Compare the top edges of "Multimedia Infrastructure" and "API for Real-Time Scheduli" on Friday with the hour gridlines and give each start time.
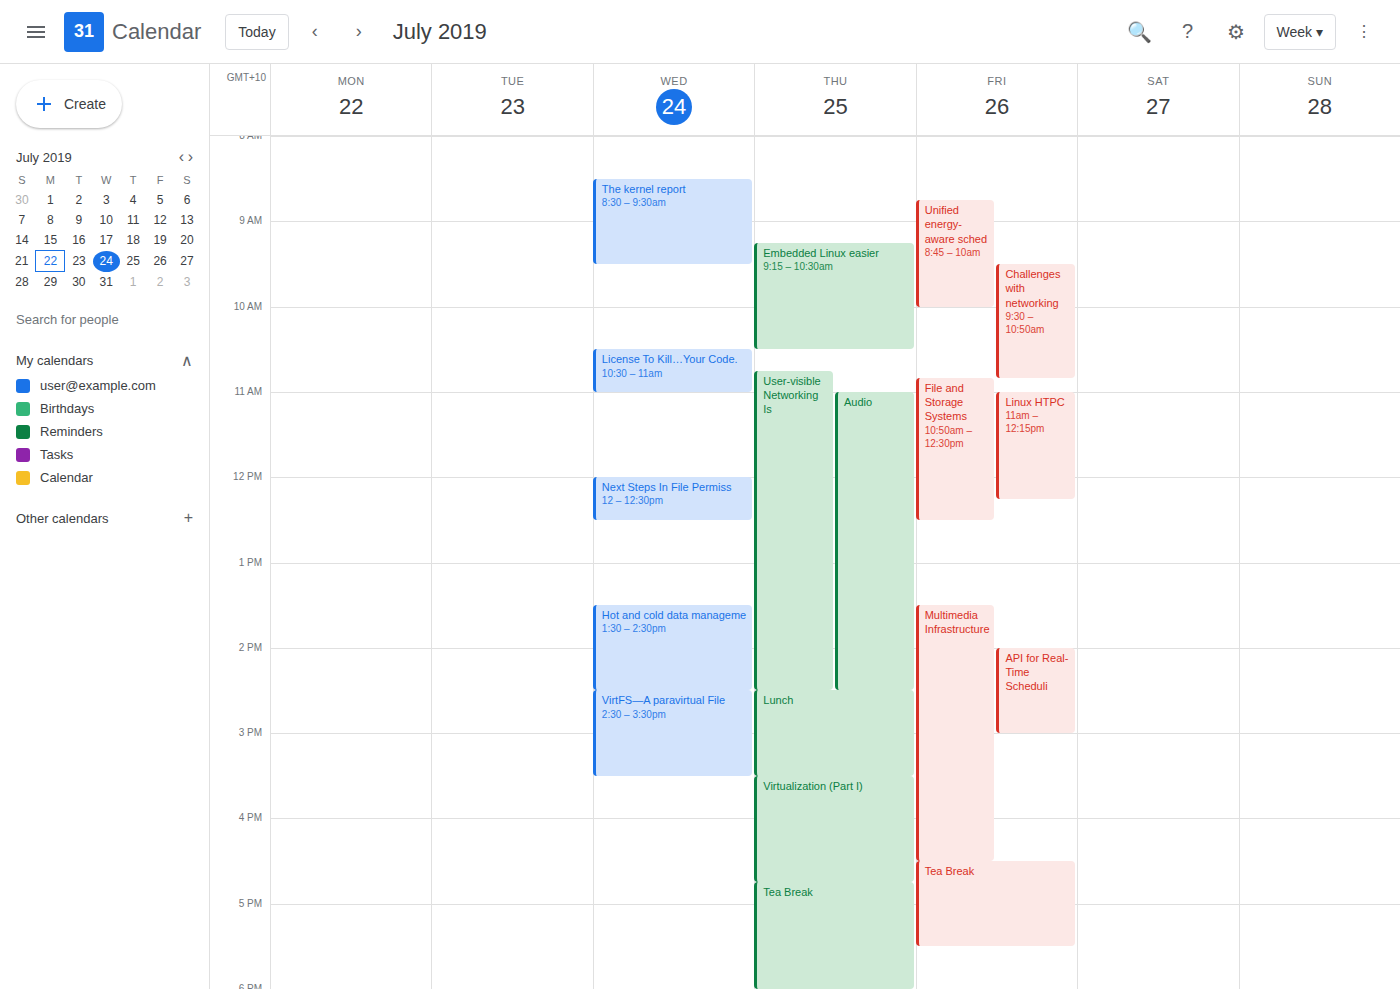
"Multimedia Infrastructure": 1:30 PM, halfway between the 1 PM and 2 PM lines. "API for Real-Time Scheduli": 2:00 PM, exactly on the 2 PM line.